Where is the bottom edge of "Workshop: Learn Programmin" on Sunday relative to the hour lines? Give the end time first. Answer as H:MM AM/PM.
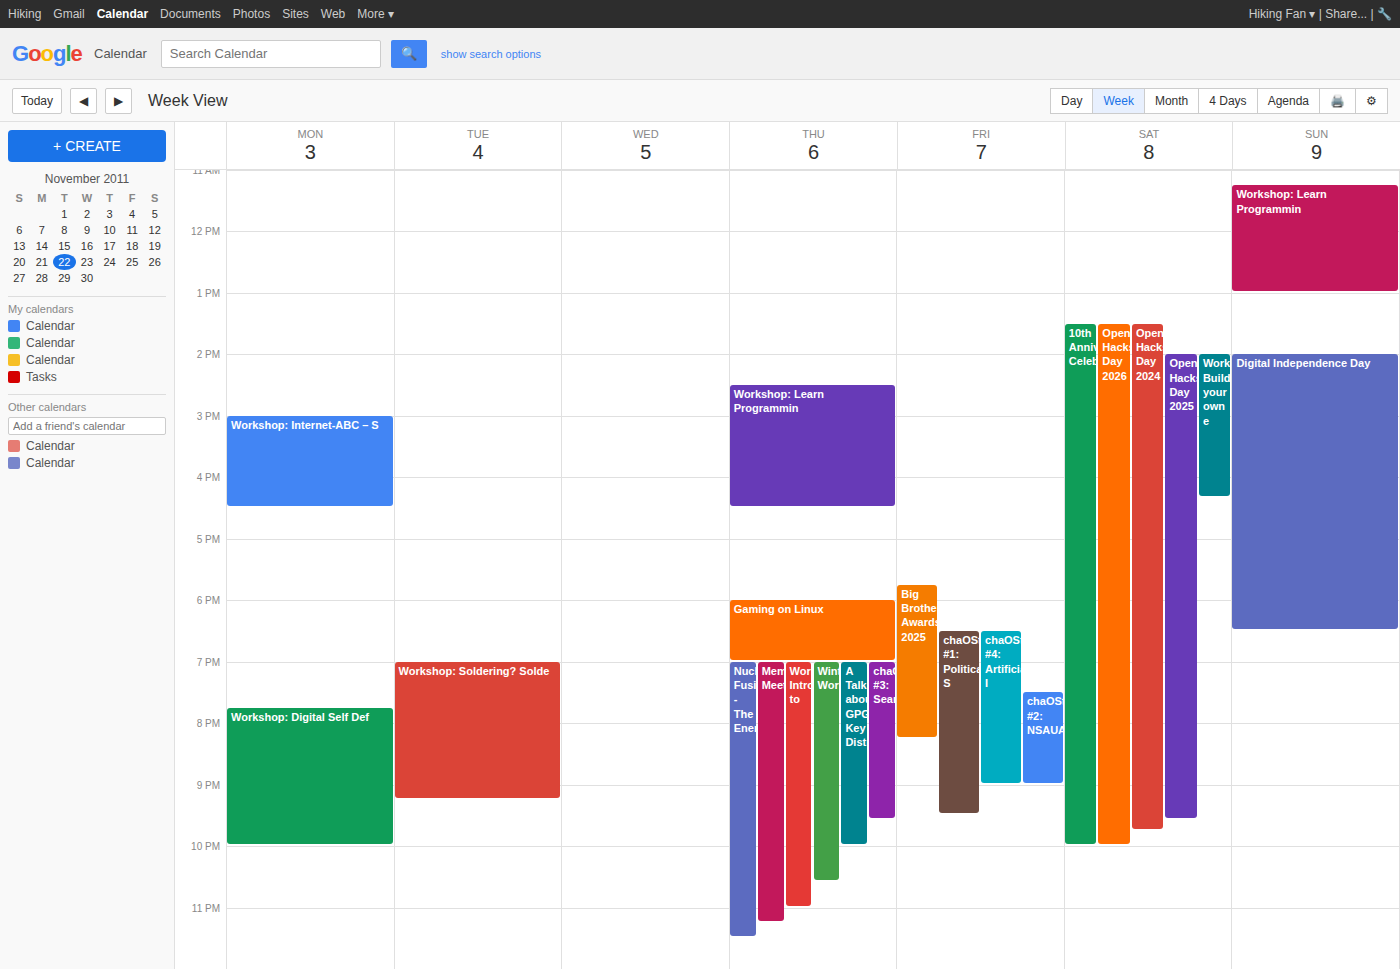
1:00 PM -- exactly on the 1 PM line.